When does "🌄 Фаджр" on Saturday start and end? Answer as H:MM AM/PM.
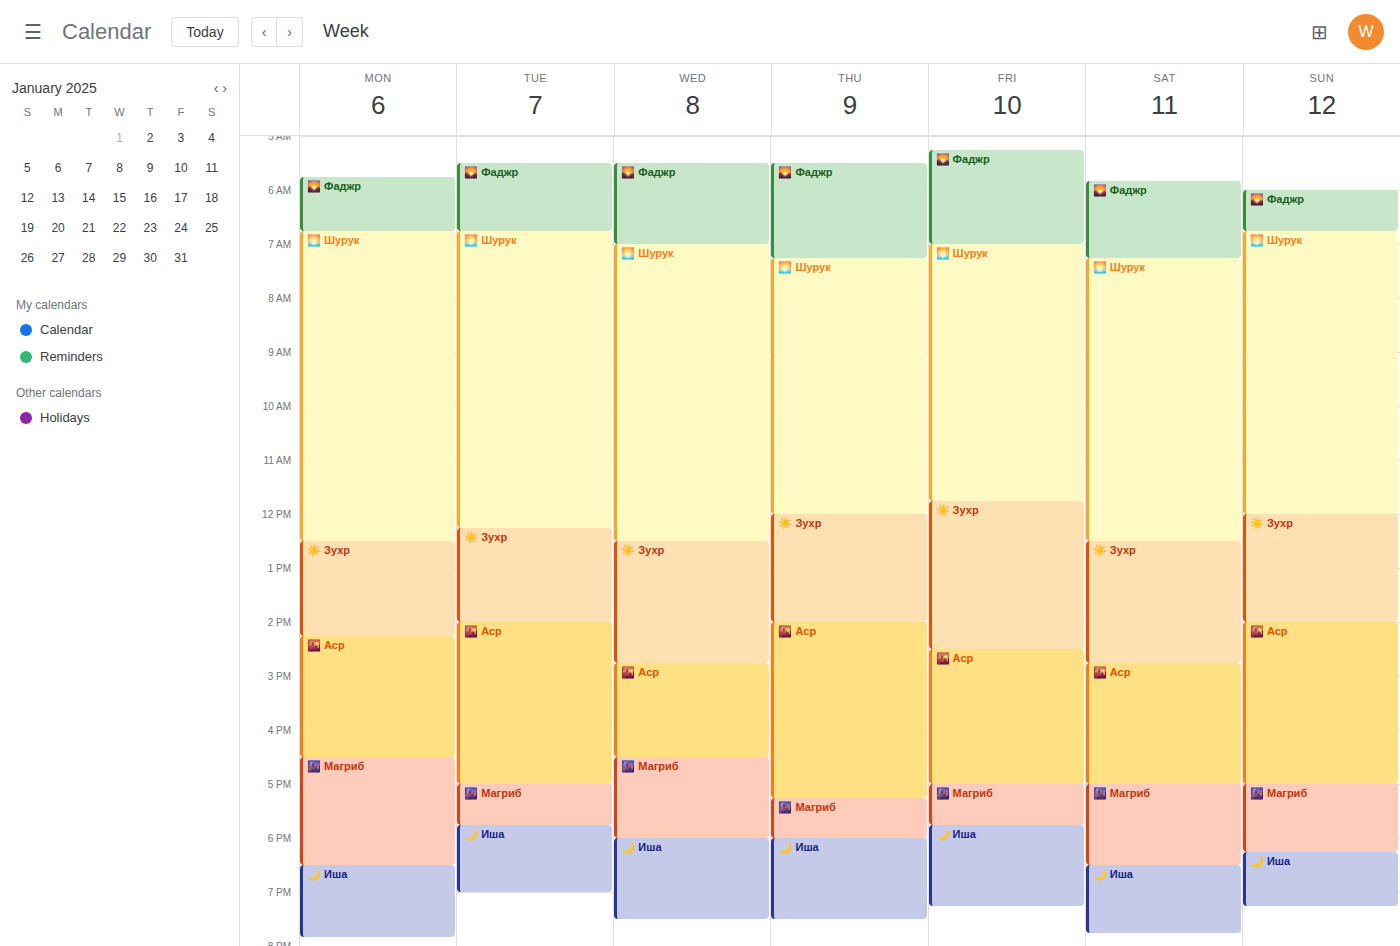
5:50 AM to 7:15 AM